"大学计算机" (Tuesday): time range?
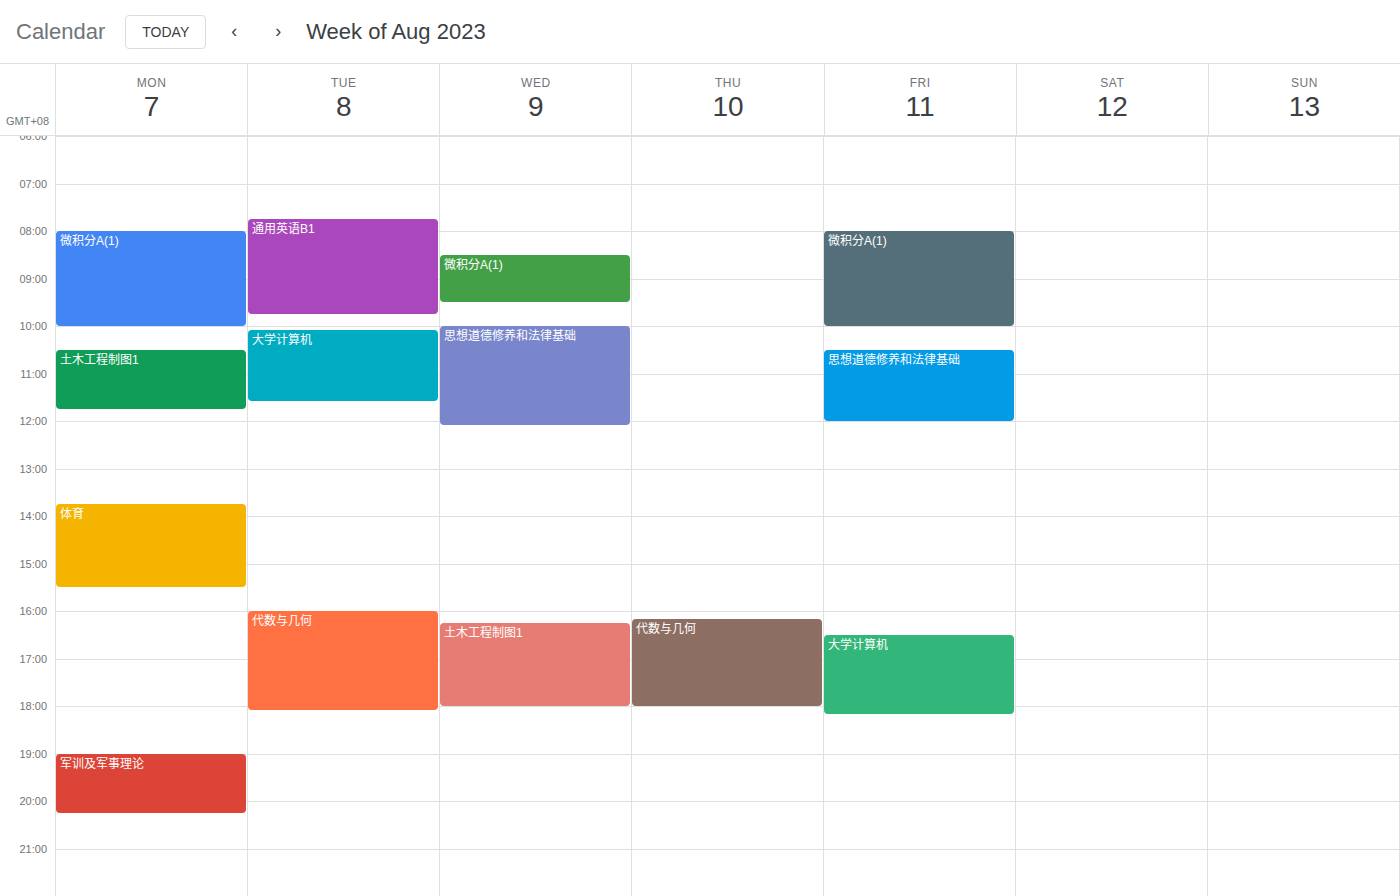
10:05 AM to 11:35 AM